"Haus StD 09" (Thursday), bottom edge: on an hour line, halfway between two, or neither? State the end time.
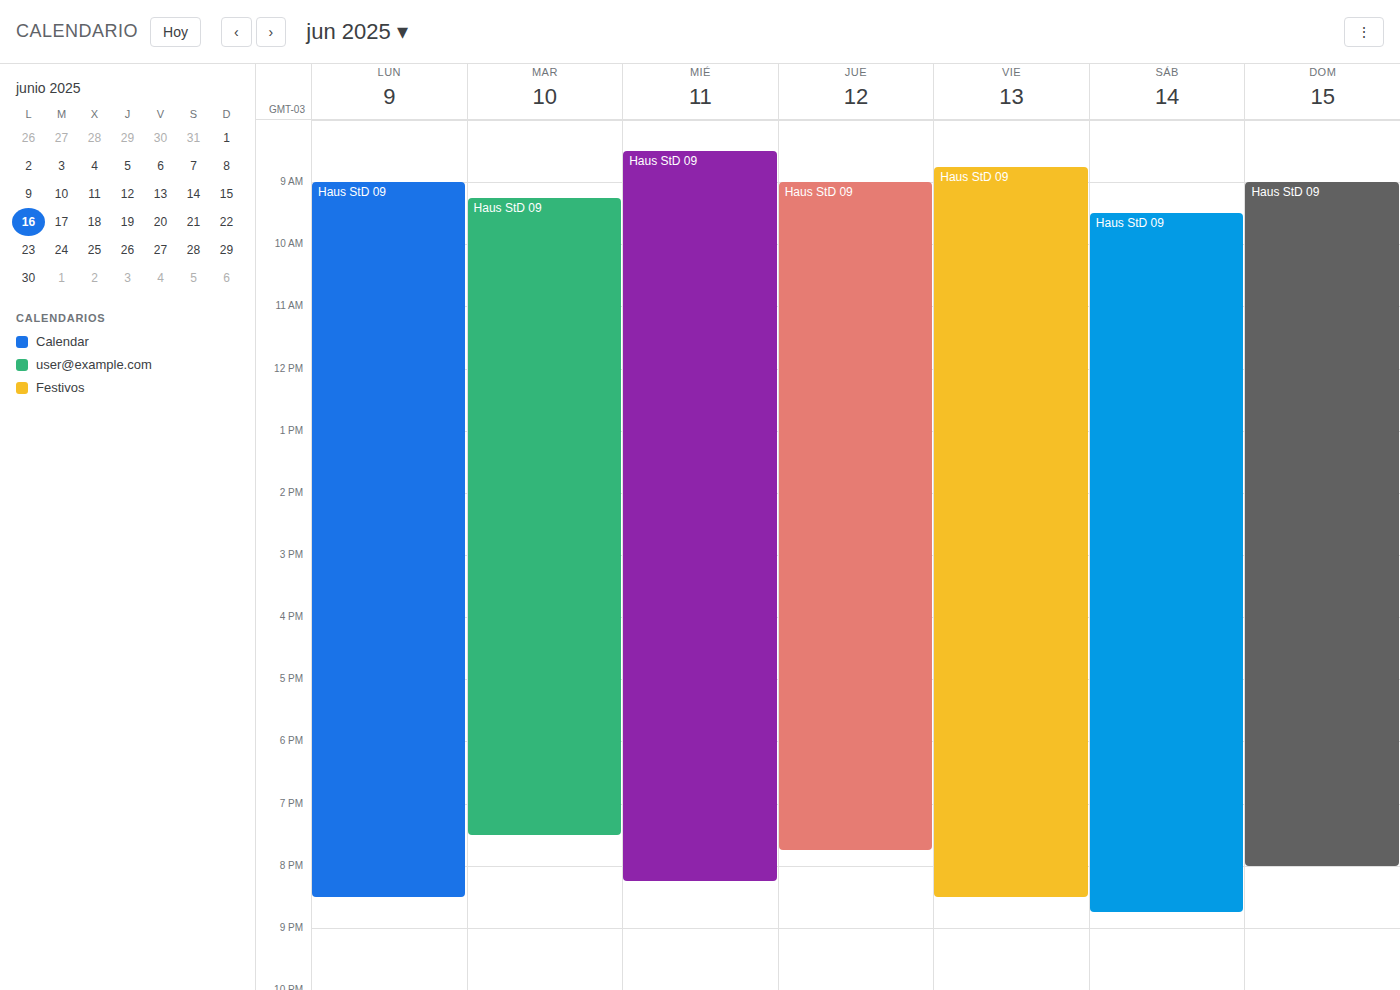
7:45 PM -- neither: three quarters of the way from the 7 PM line to the 8 PM line.